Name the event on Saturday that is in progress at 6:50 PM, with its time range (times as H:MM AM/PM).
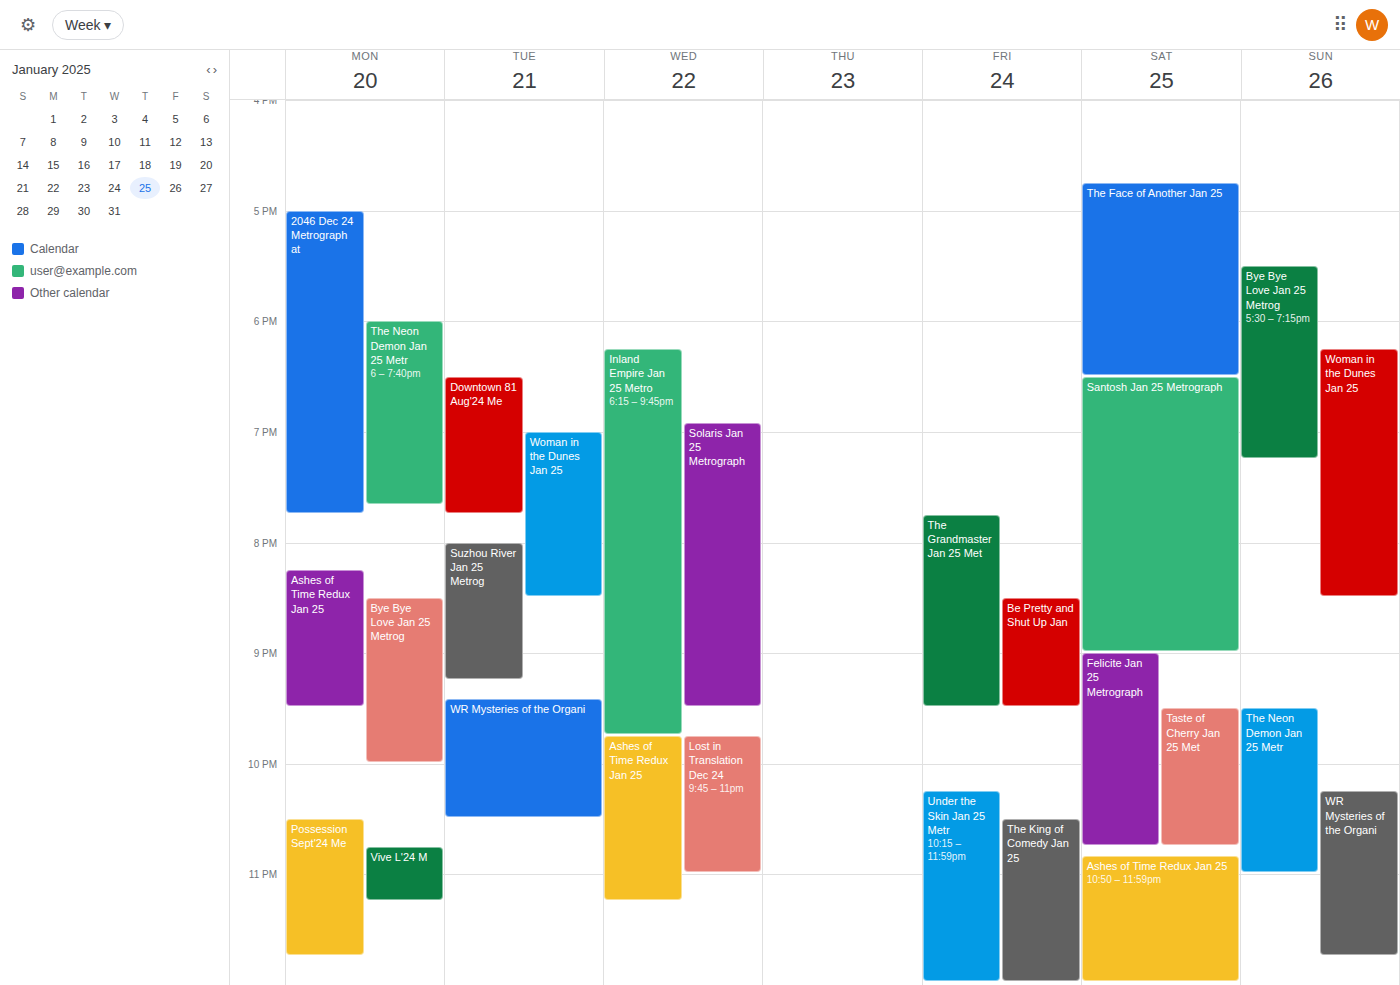
"Santosh Jan 25 Metrograph", 6:30 PM to 9:00 PM